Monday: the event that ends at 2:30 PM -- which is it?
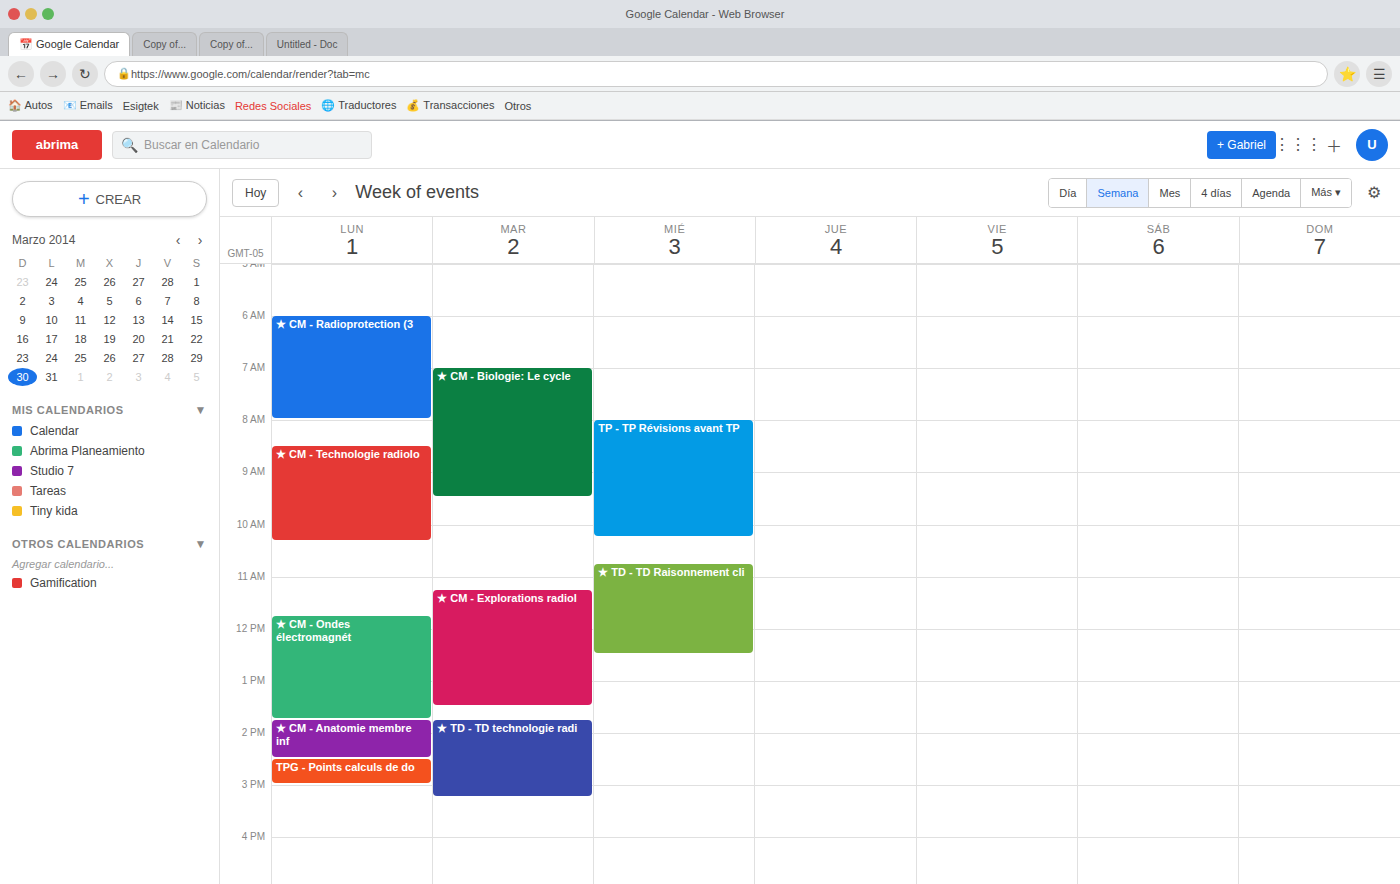
"★ CM - Anatomie membre inf"